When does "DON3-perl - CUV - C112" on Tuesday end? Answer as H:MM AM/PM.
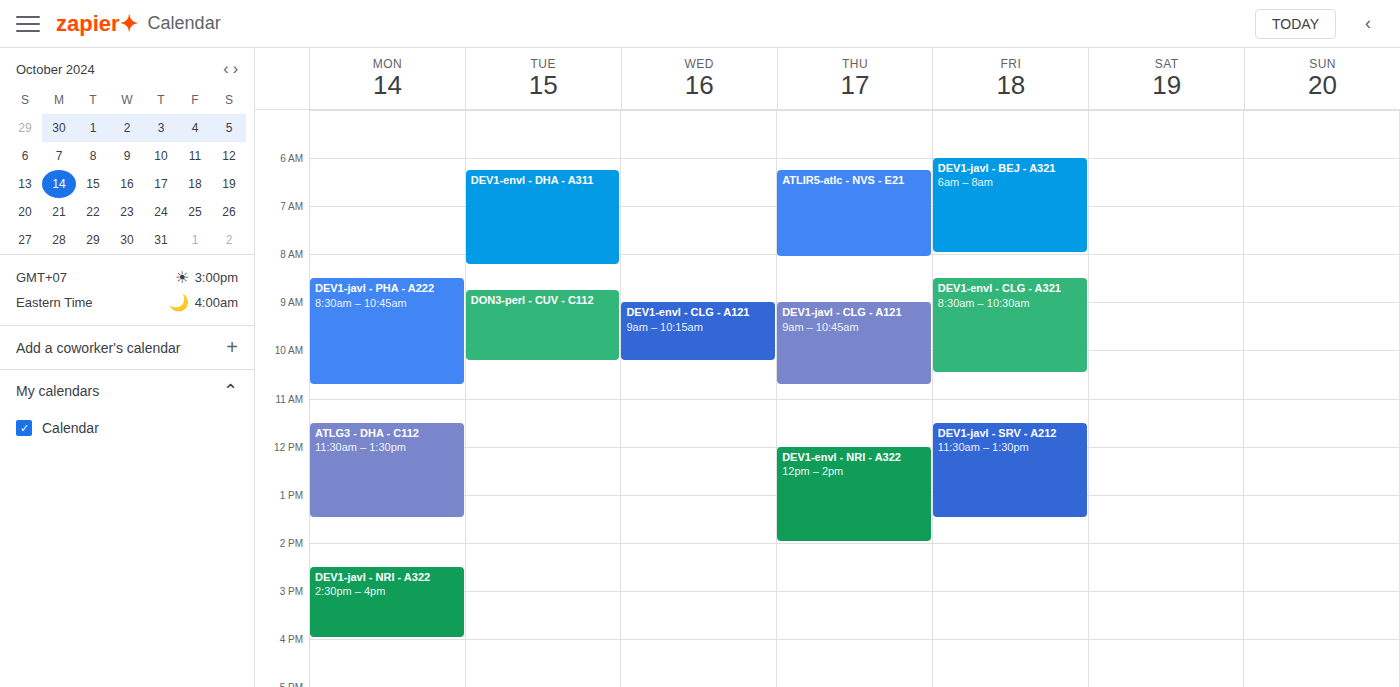
10:15 AM